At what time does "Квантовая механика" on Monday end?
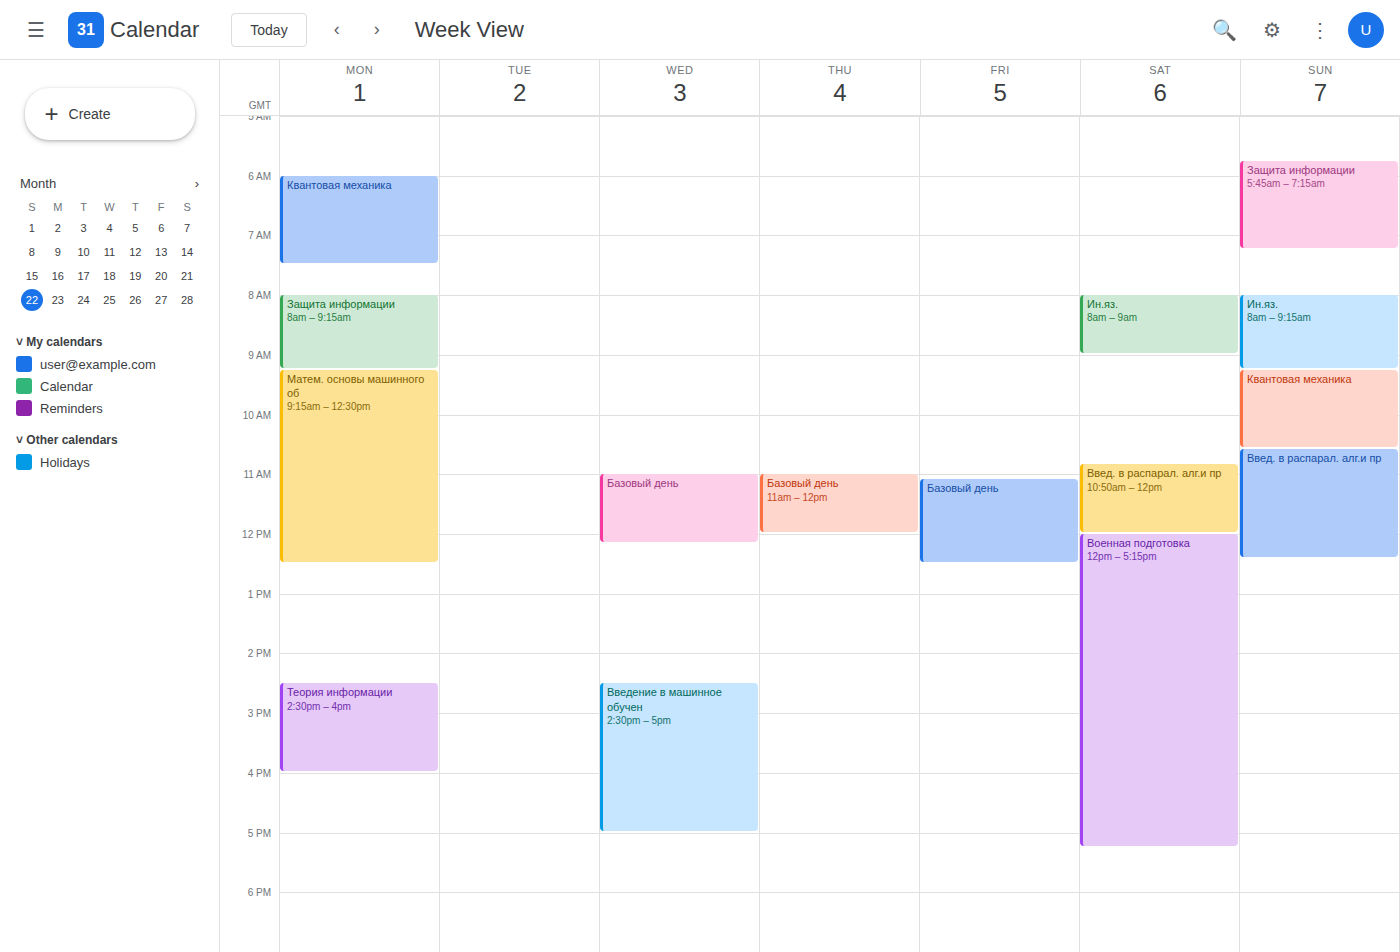
07:30